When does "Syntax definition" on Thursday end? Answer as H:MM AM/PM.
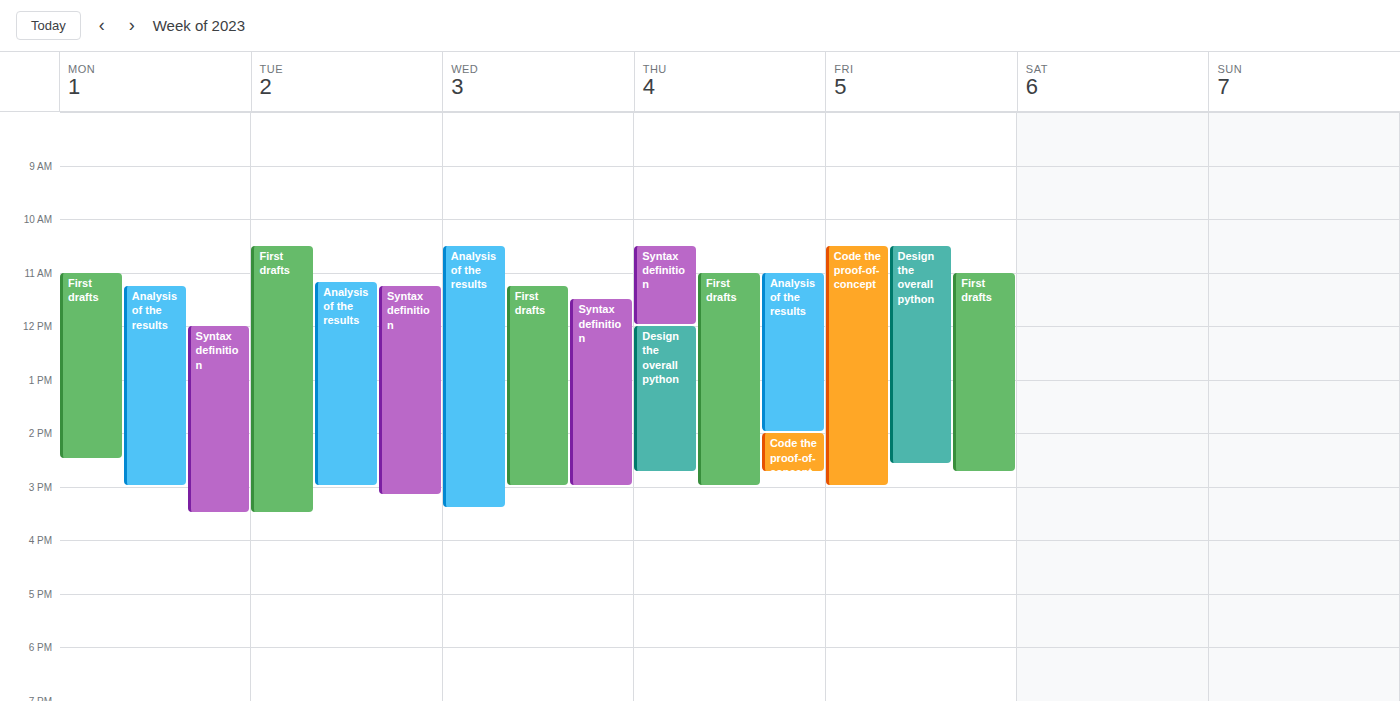
12:00 PM